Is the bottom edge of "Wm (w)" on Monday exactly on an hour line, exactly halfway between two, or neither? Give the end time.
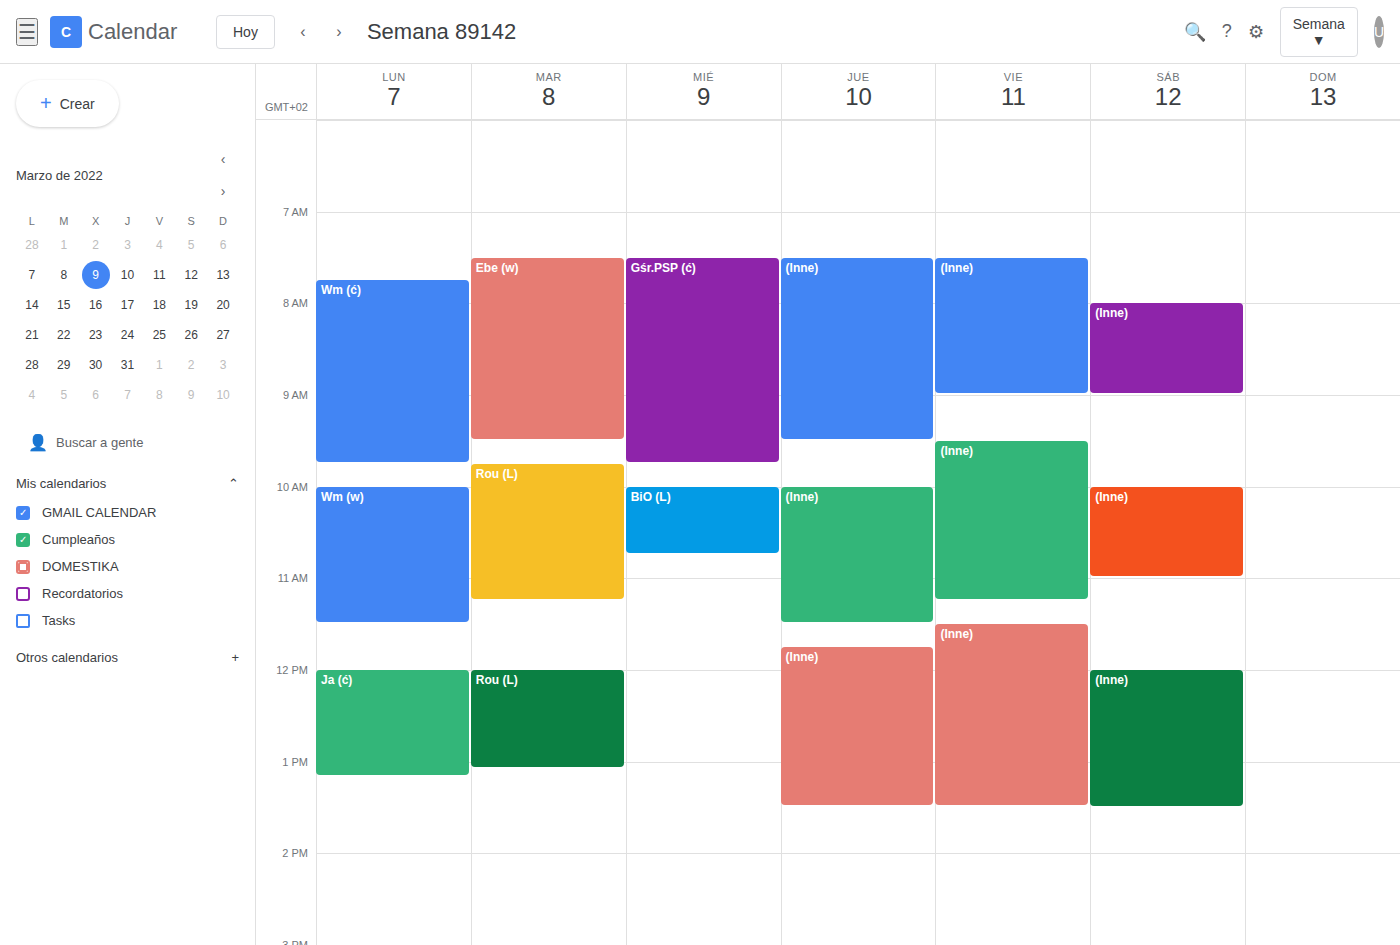
11:30 AM -- halfway between the 11 AM and 12 PM lines.